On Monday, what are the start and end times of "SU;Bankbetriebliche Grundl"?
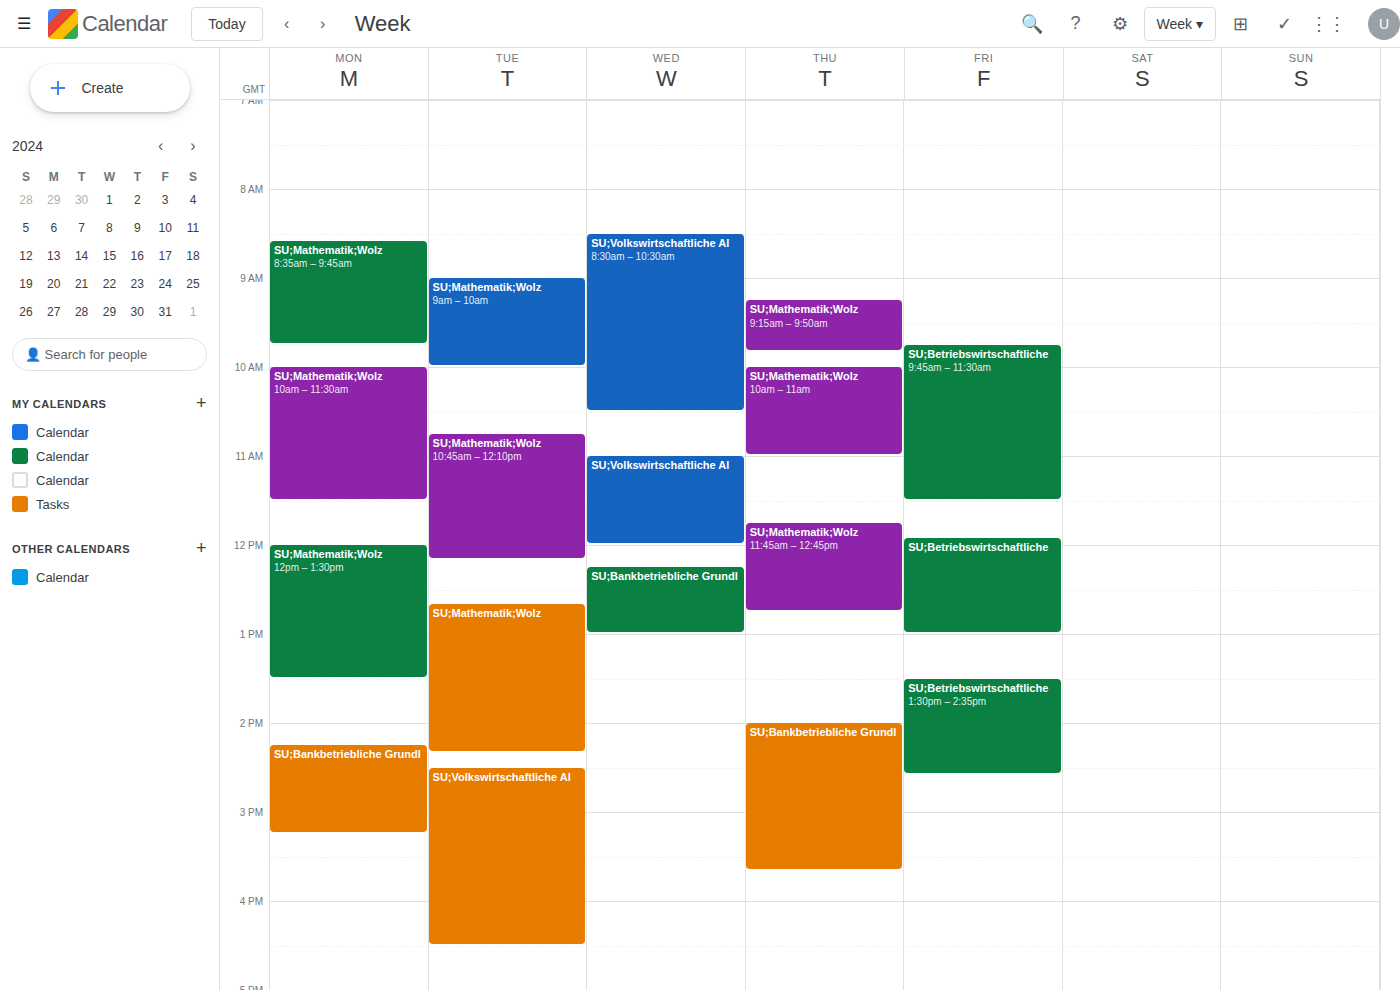
2:15 PM to 3:15 PM